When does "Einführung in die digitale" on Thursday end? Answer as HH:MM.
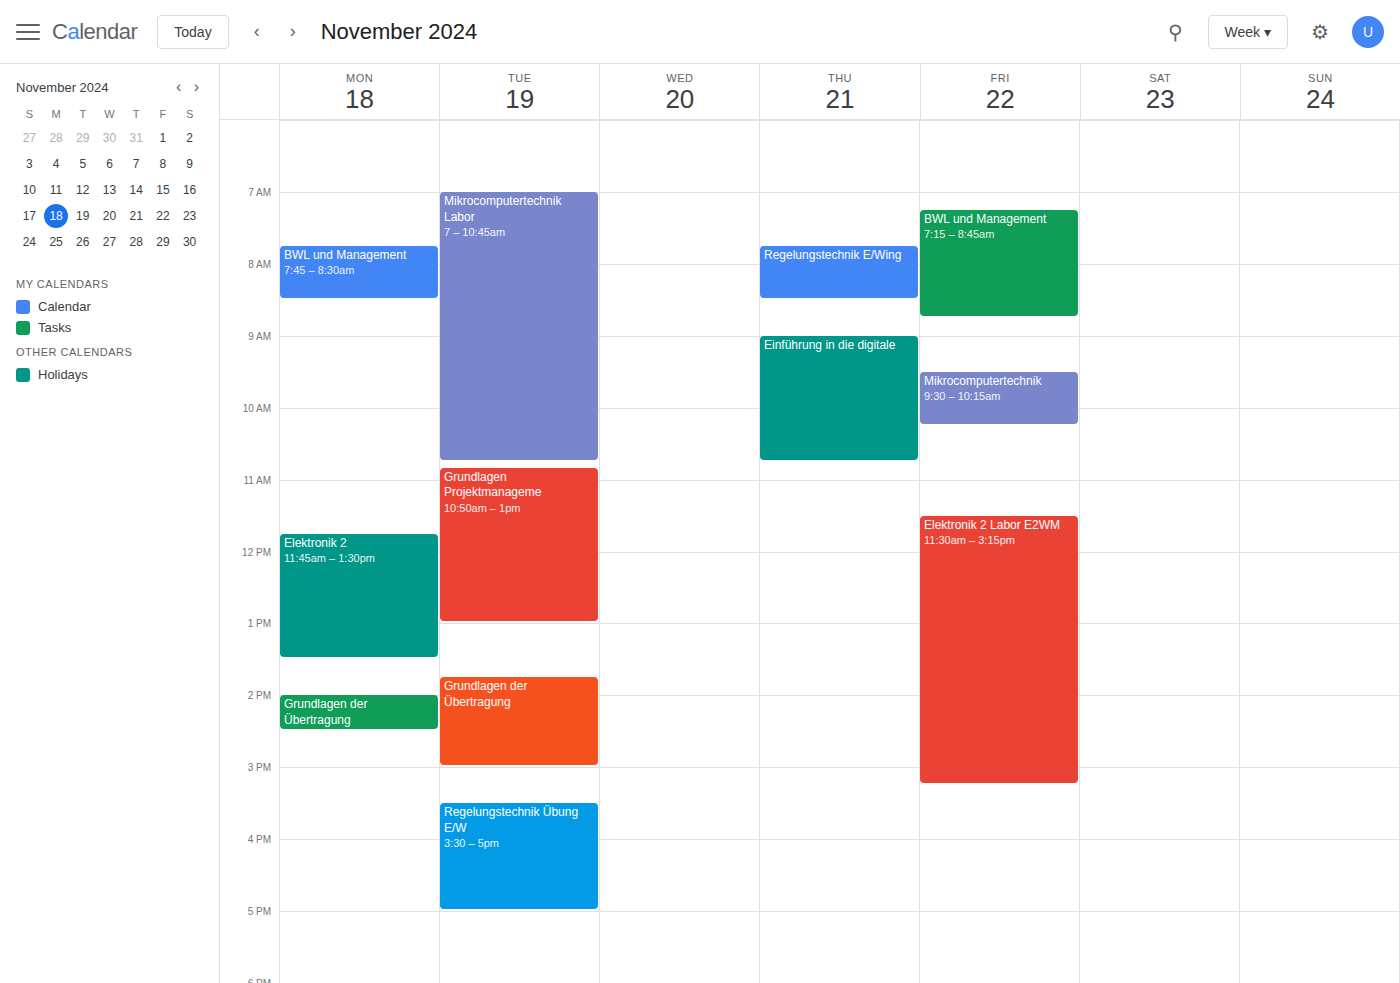
10:45